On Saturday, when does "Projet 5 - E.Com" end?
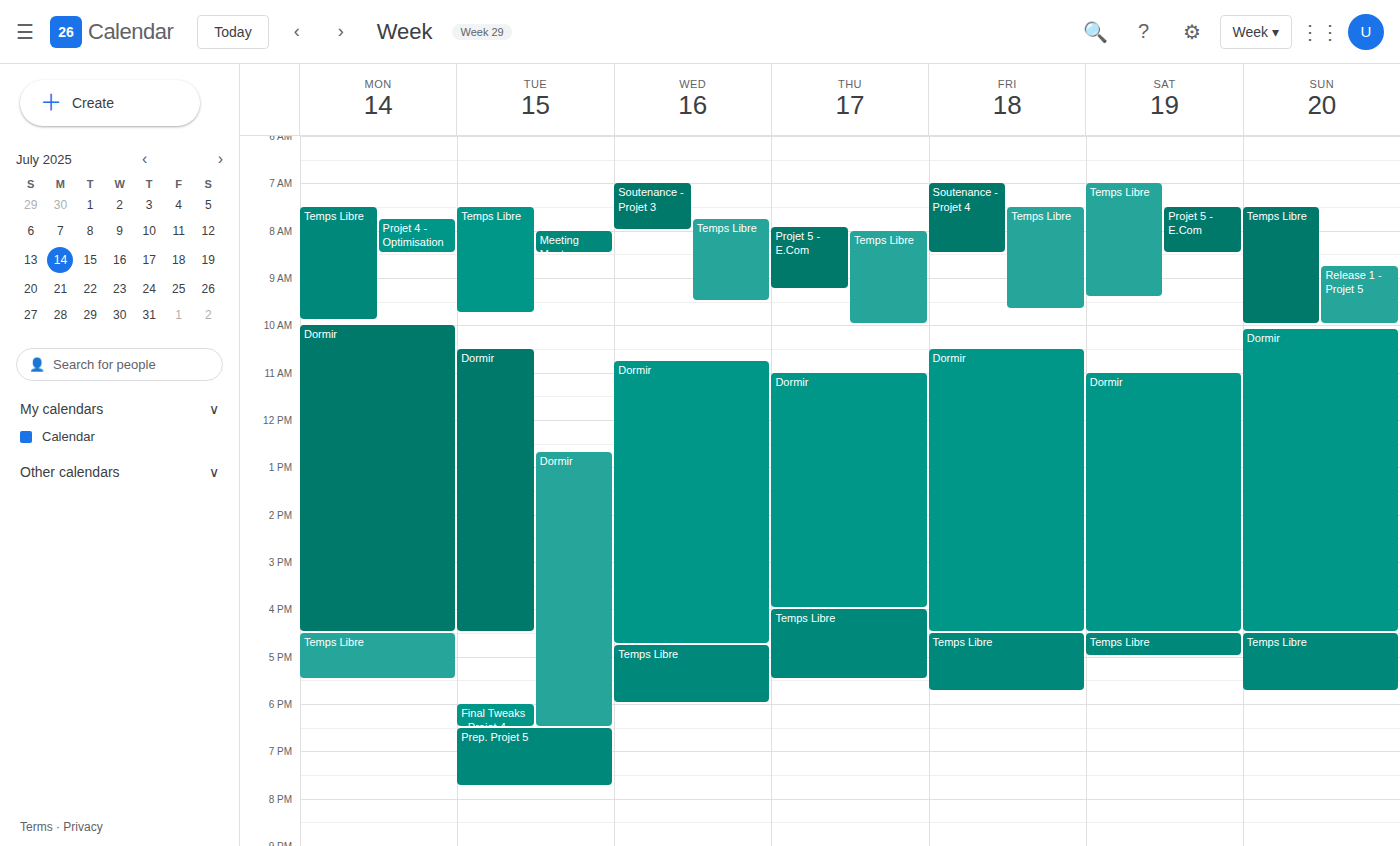
8:30 AM